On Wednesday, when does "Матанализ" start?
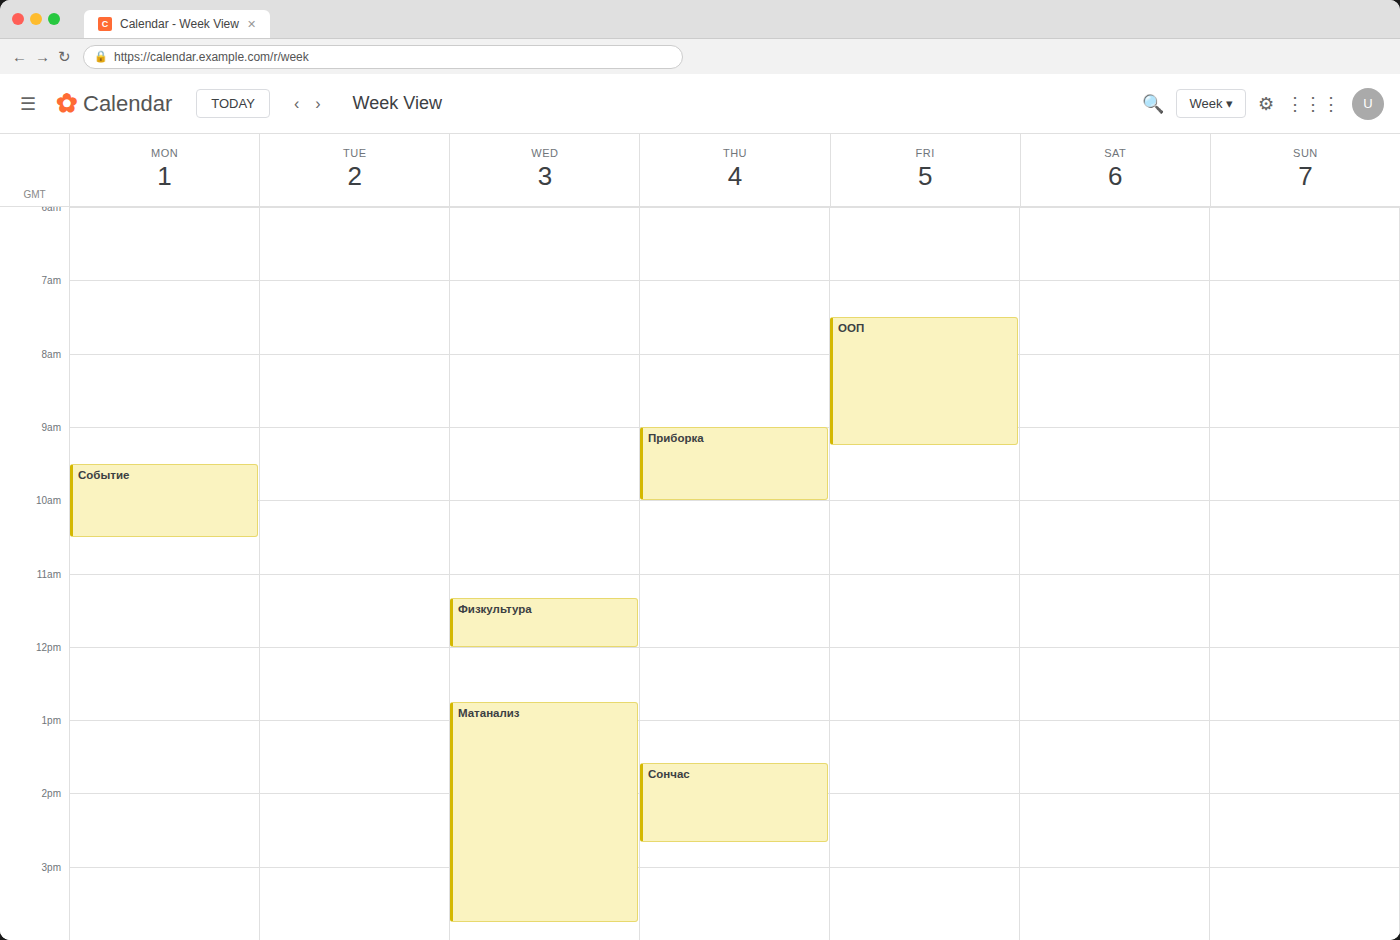
12:45 PM